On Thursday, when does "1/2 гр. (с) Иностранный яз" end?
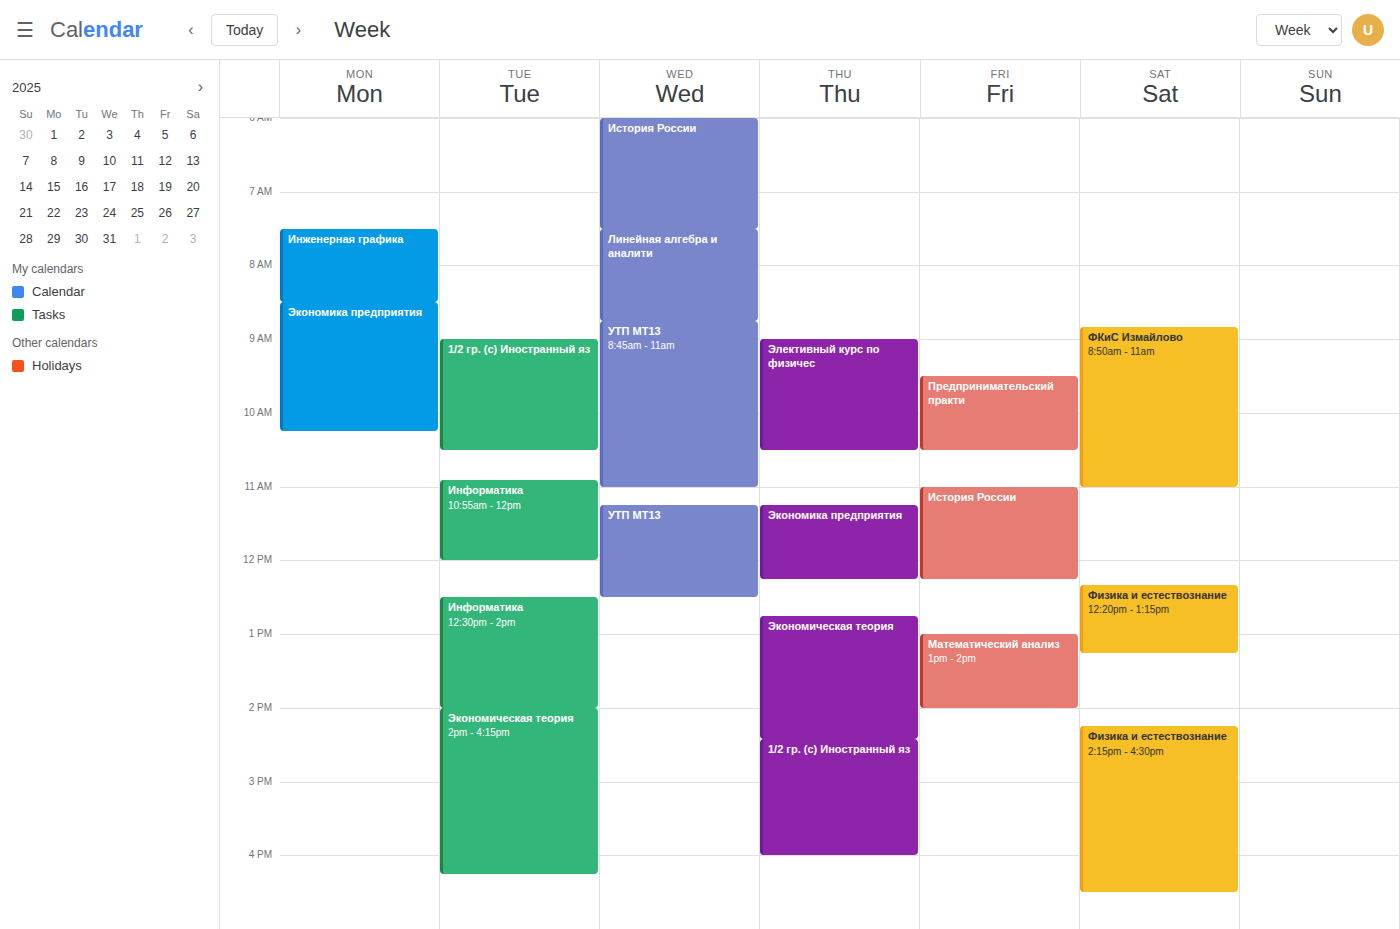
4:00 PM